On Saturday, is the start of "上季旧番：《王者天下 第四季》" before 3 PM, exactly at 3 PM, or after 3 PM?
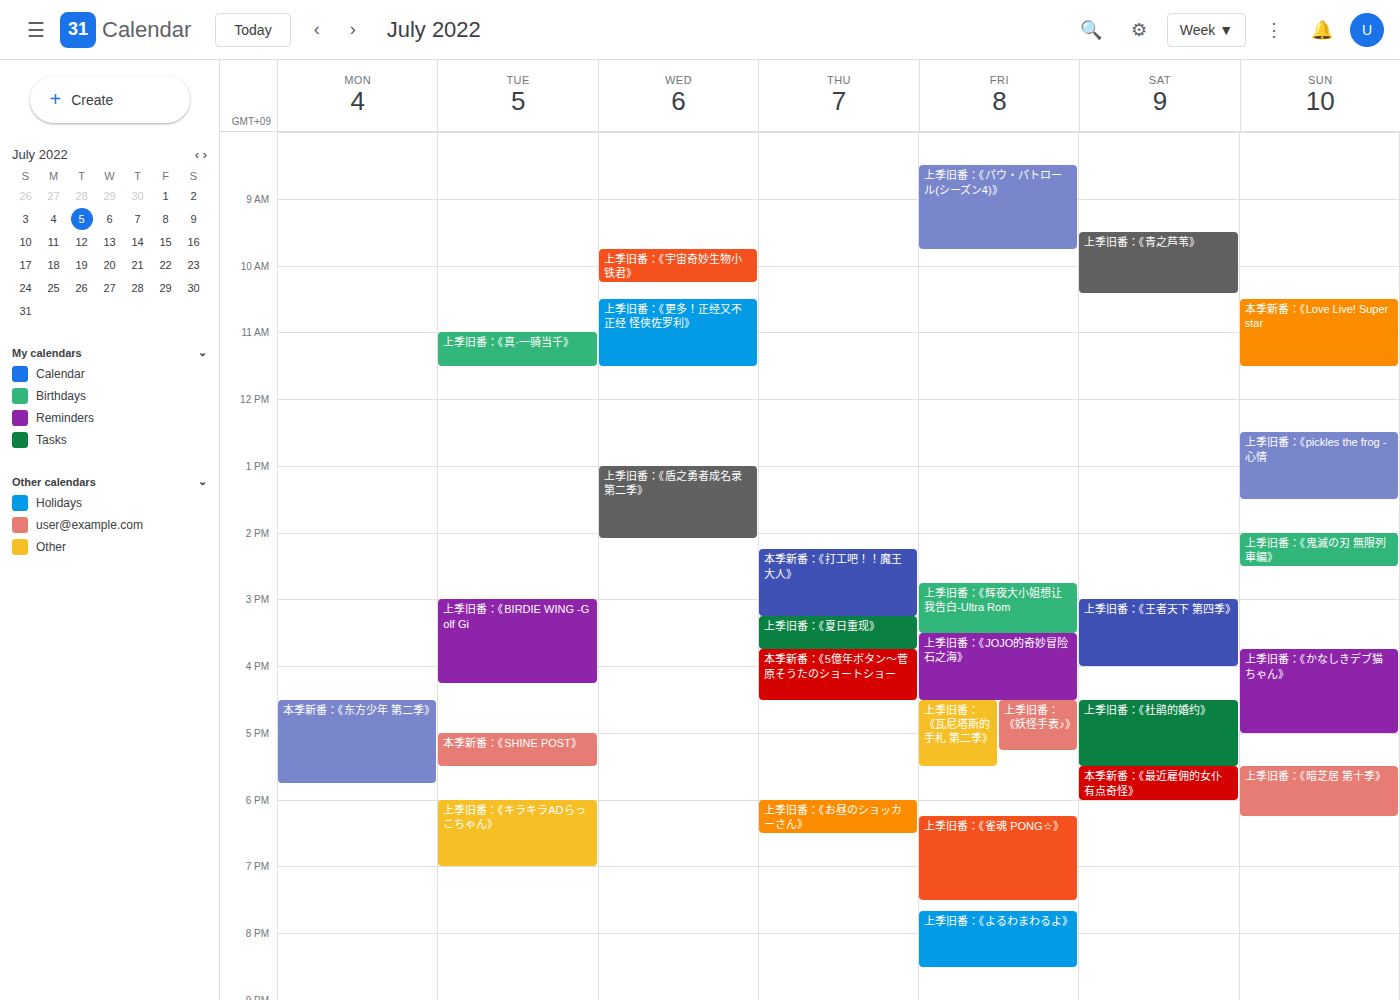
3:00 PM -- exactly at 3 PM, on the 3 PM line.